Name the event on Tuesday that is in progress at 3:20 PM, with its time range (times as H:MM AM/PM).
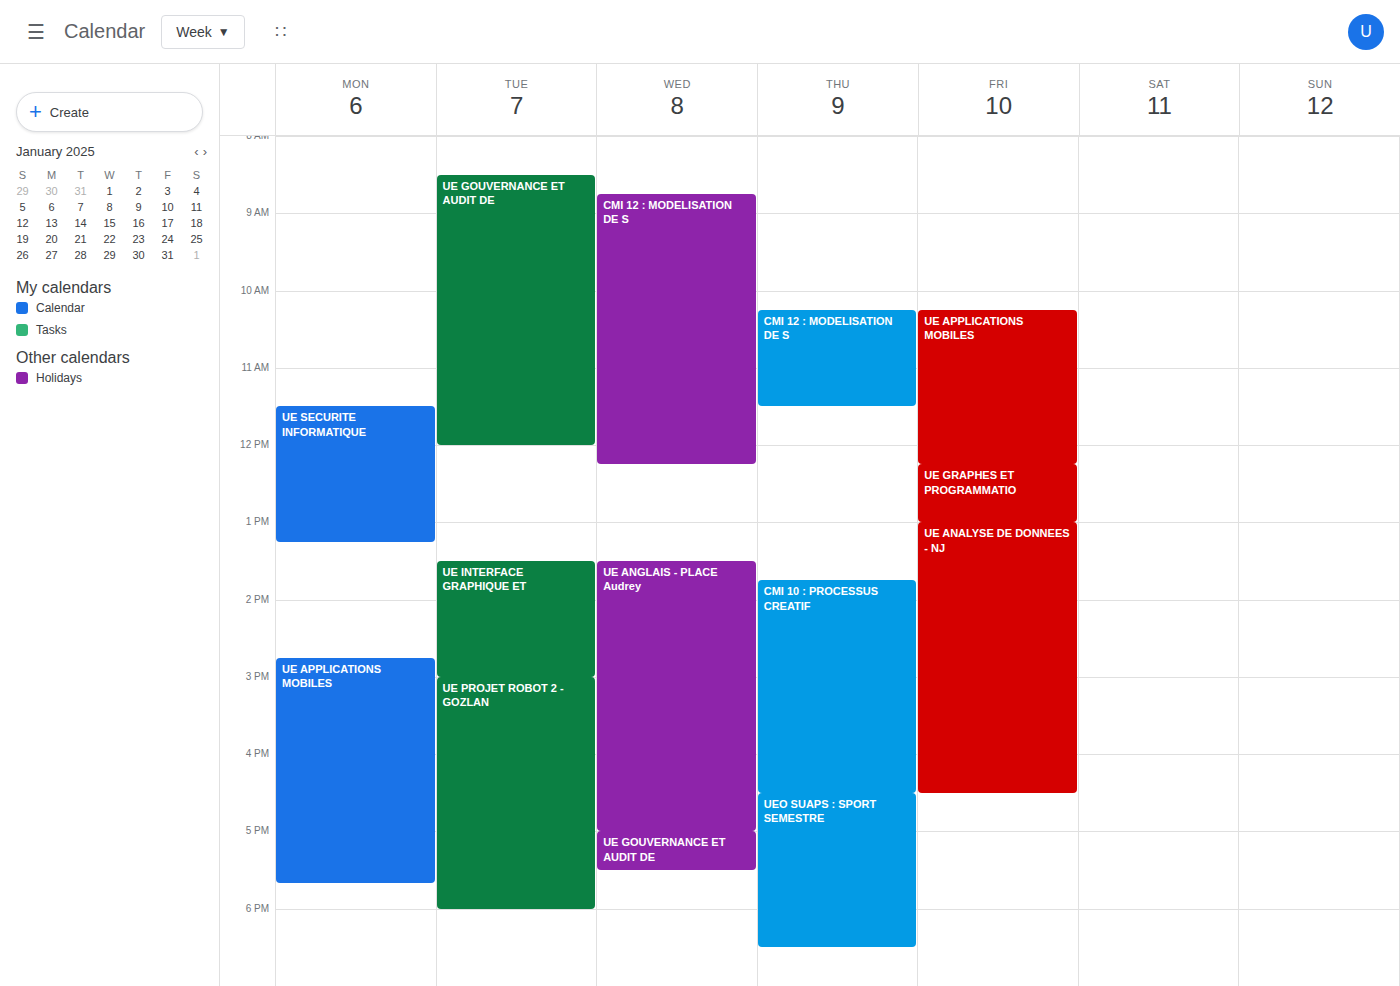
"UE PROJET ROBOT 2 - GOZLAN", 3:00 PM to 6:00 PM